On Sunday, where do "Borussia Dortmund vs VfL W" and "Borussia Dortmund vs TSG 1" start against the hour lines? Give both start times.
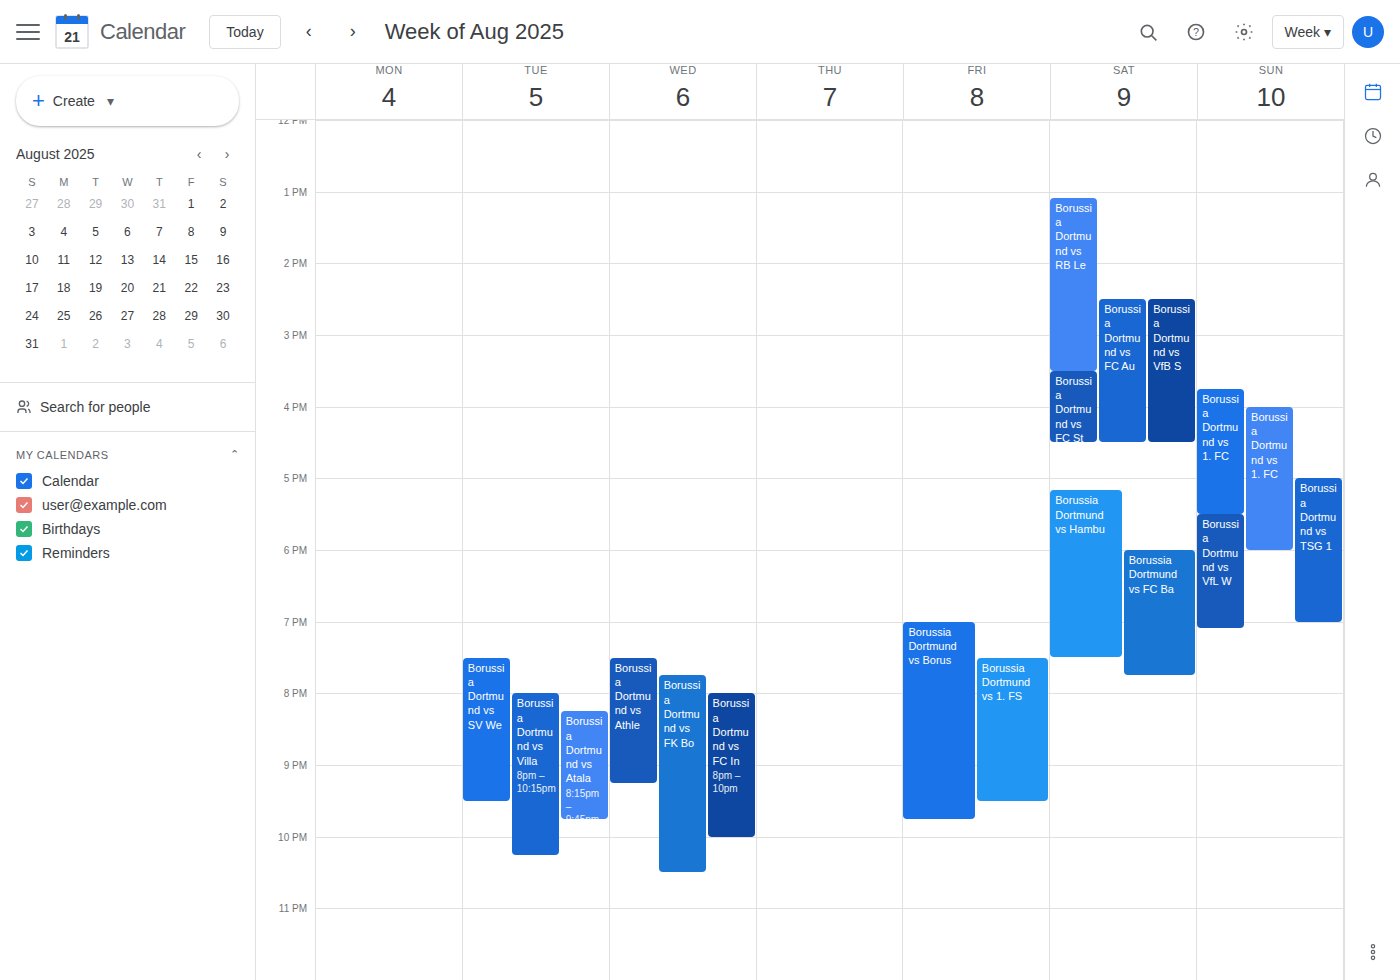
"Borussia Dortmund vs VfL W": 17:30, halfway between the 17:00 and 18:00 lines. "Borussia Dortmund vs TSG 1": 17:00, exactly on the 17:00 line.